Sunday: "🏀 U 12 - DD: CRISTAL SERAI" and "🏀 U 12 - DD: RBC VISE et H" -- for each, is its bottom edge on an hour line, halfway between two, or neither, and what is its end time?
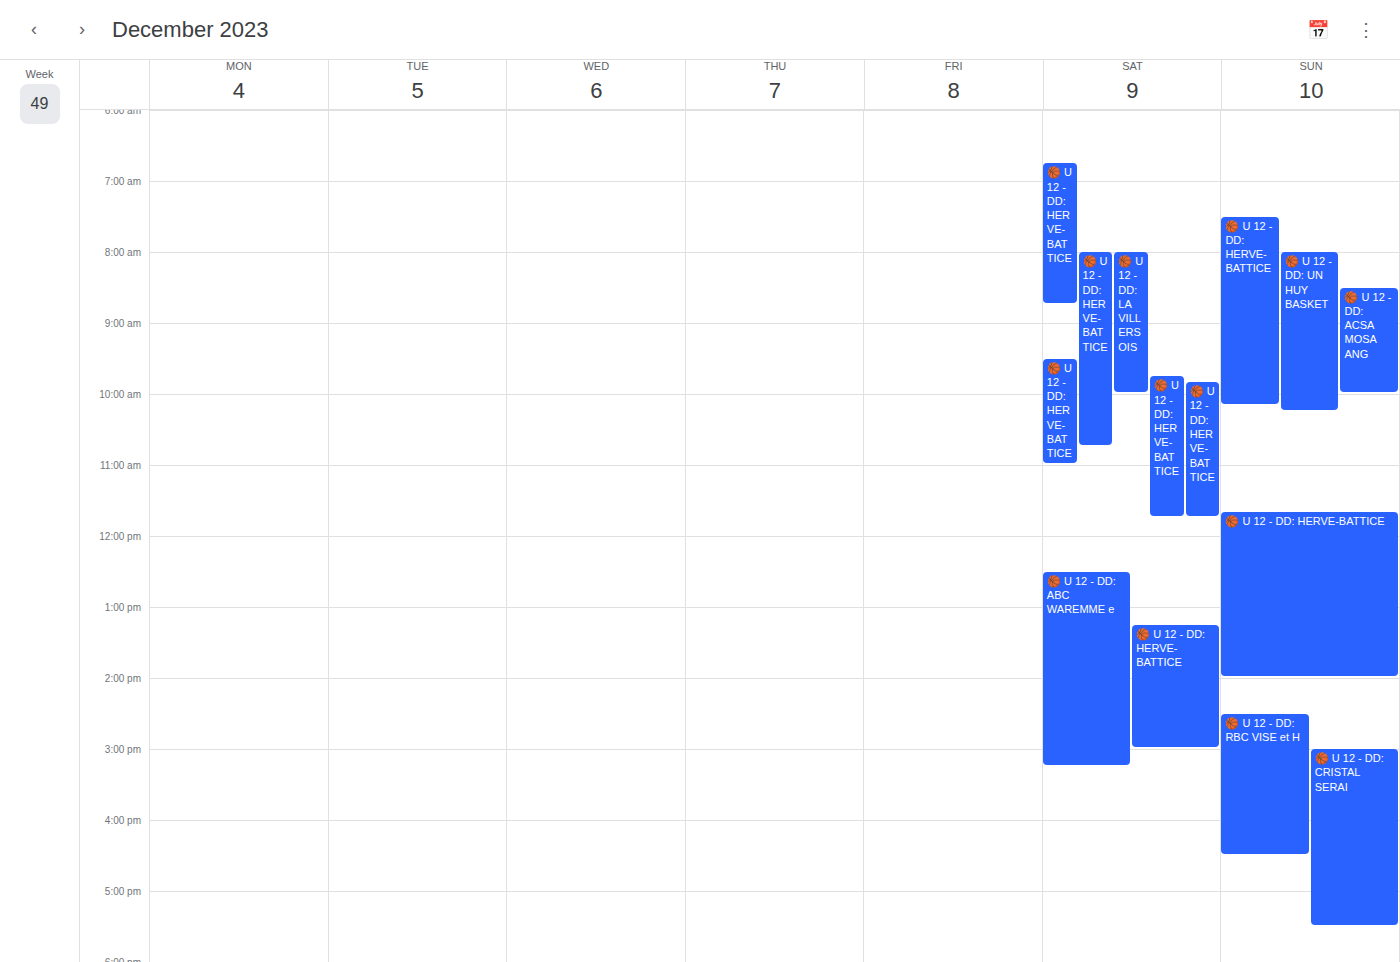
"🏀 U 12 - DD: CRISTAL SERAI": 5:30 PM, halfway between the 5 PM and 6 PM lines. "🏀 U 12 - DD: RBC VISE et H": 4:30 PM, halfway between the 4 PM and 5 PM lines.